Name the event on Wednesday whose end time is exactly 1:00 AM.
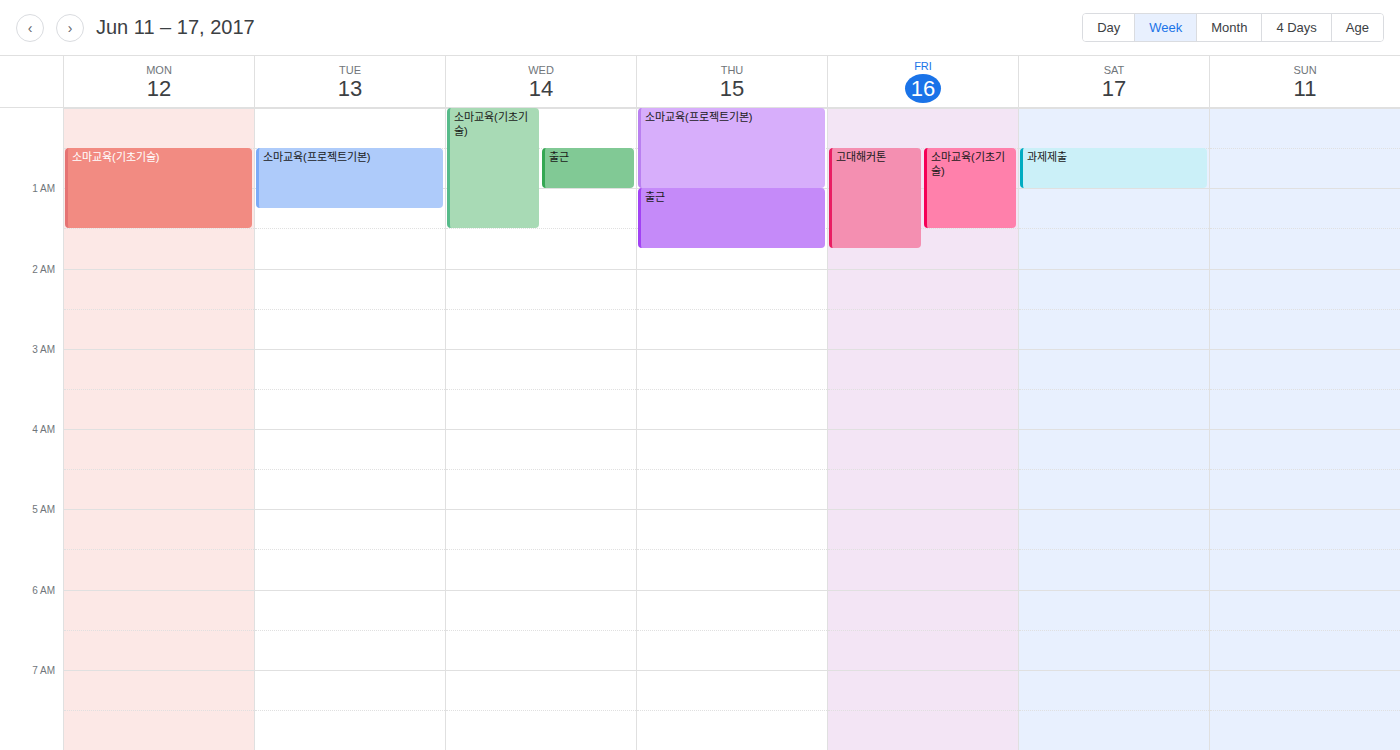
"출근"